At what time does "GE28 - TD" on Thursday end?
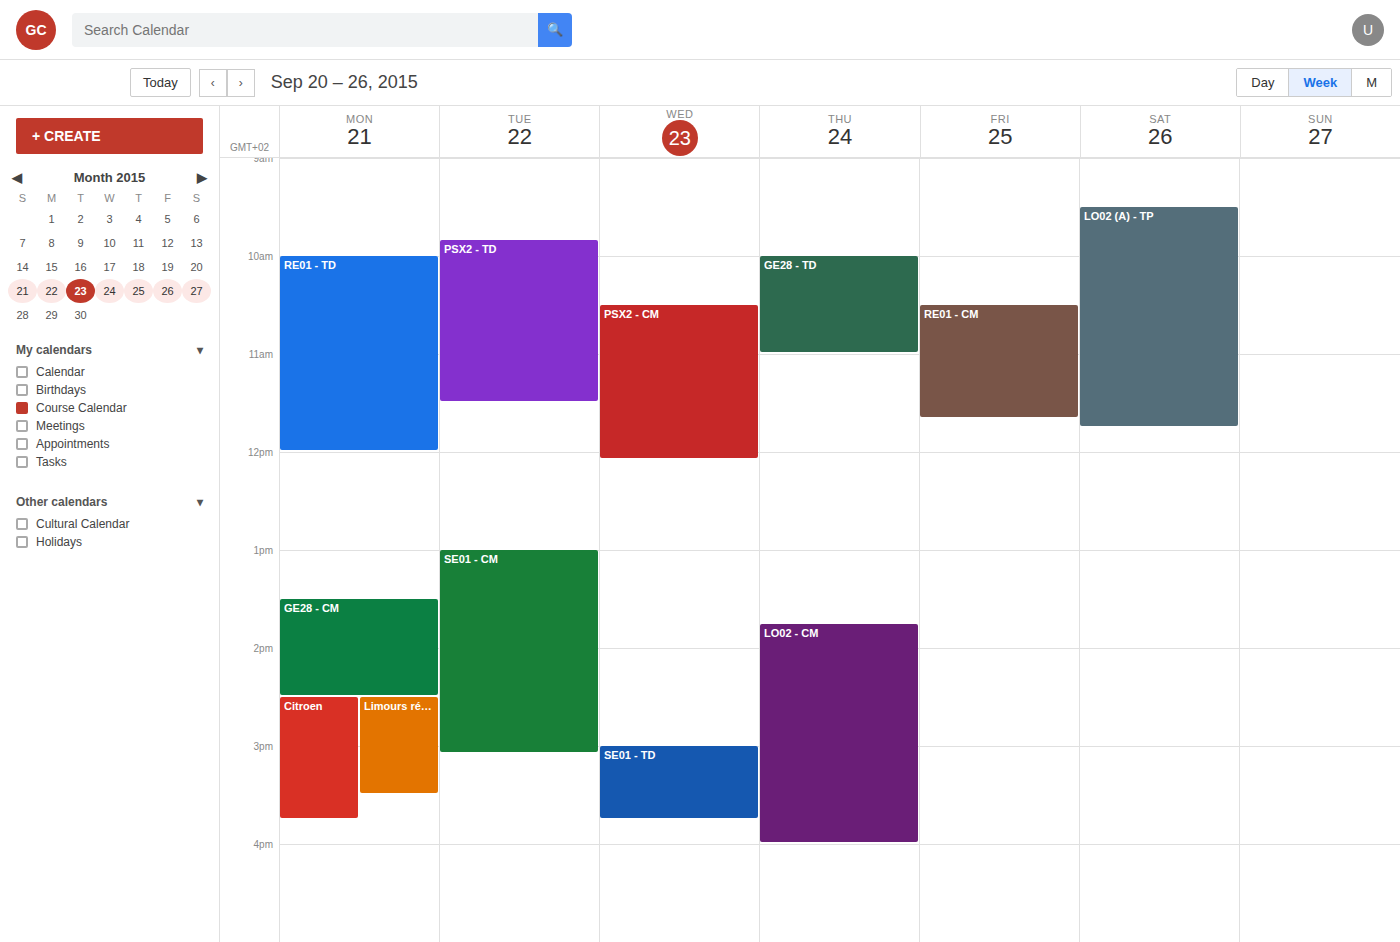
11:00 AM